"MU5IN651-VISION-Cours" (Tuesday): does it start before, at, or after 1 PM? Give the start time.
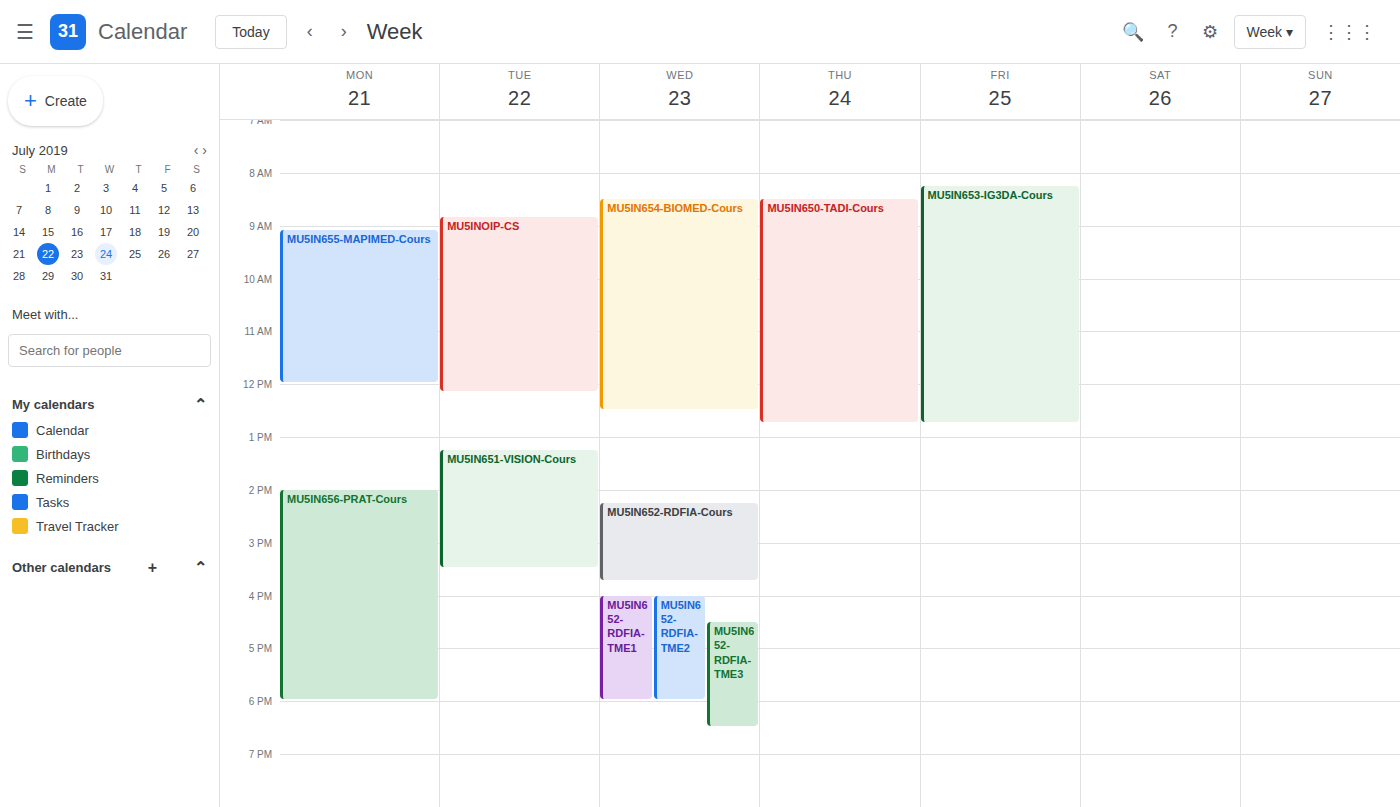
1:15 PM -- after 1 PM, 15 minutes below the 1 PM line.